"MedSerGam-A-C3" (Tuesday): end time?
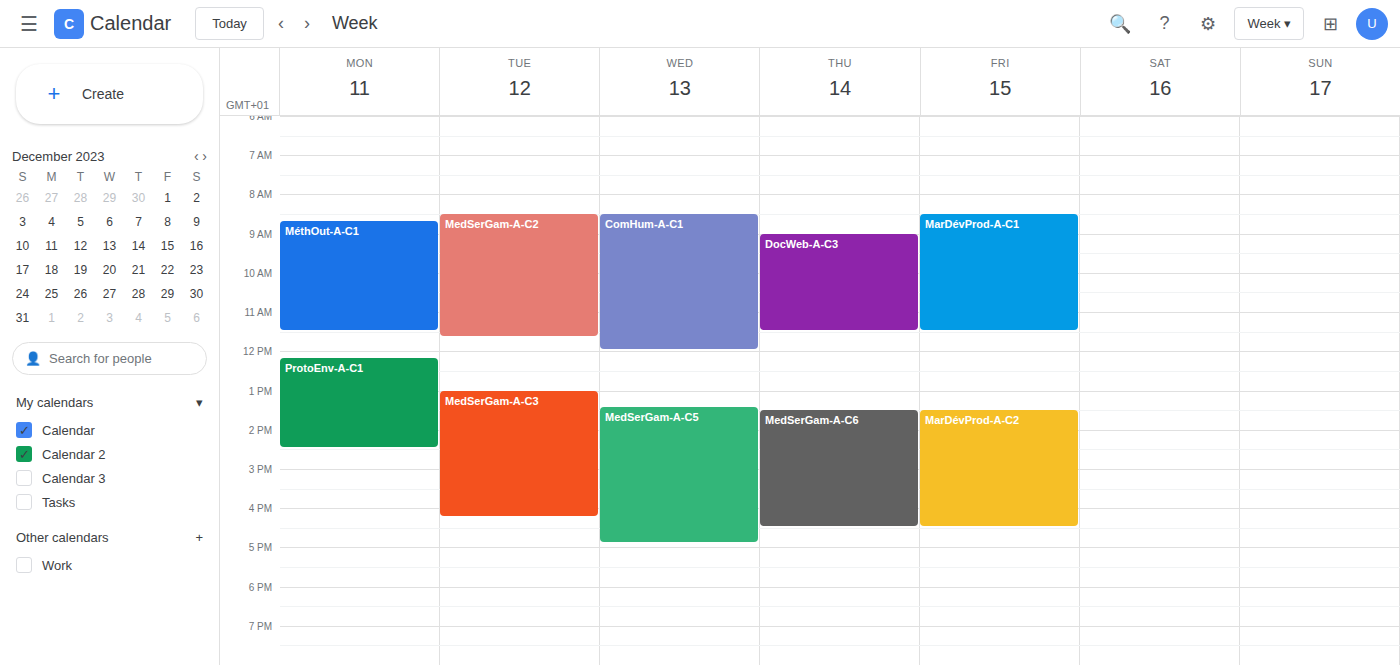
4:15 PM